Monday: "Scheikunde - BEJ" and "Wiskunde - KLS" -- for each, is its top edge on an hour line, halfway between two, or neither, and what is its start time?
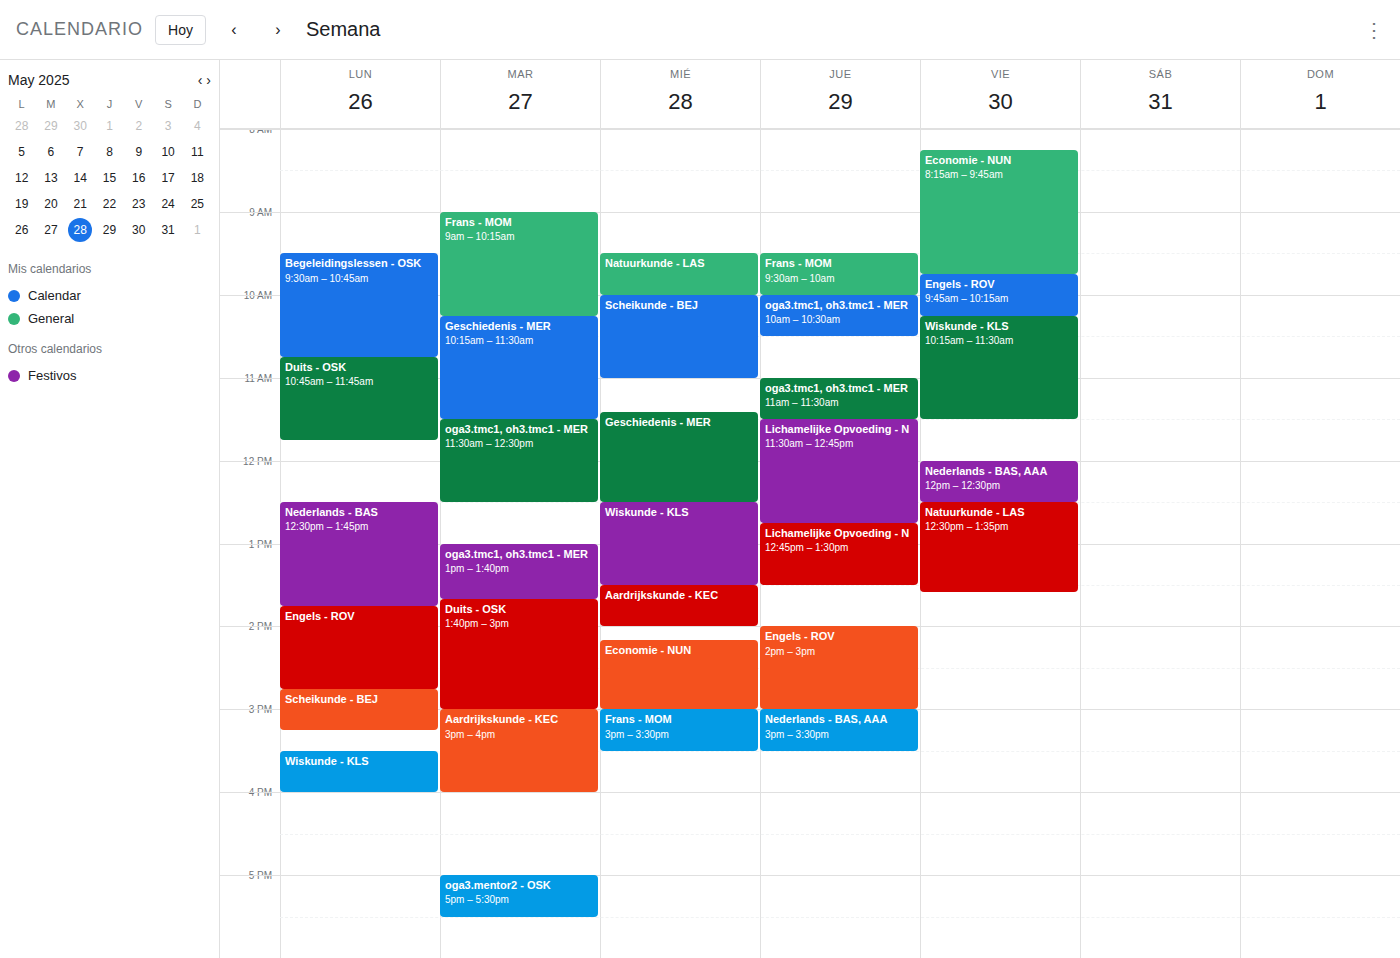
"Scheikunde - BEJ": 2:45 PM, neither: three quarters of the way from the 2 PM line to the 3 PM line. "Wiskunde - KLS": 3:30 PM, halfway between the 3 PM and 4 PM lines.